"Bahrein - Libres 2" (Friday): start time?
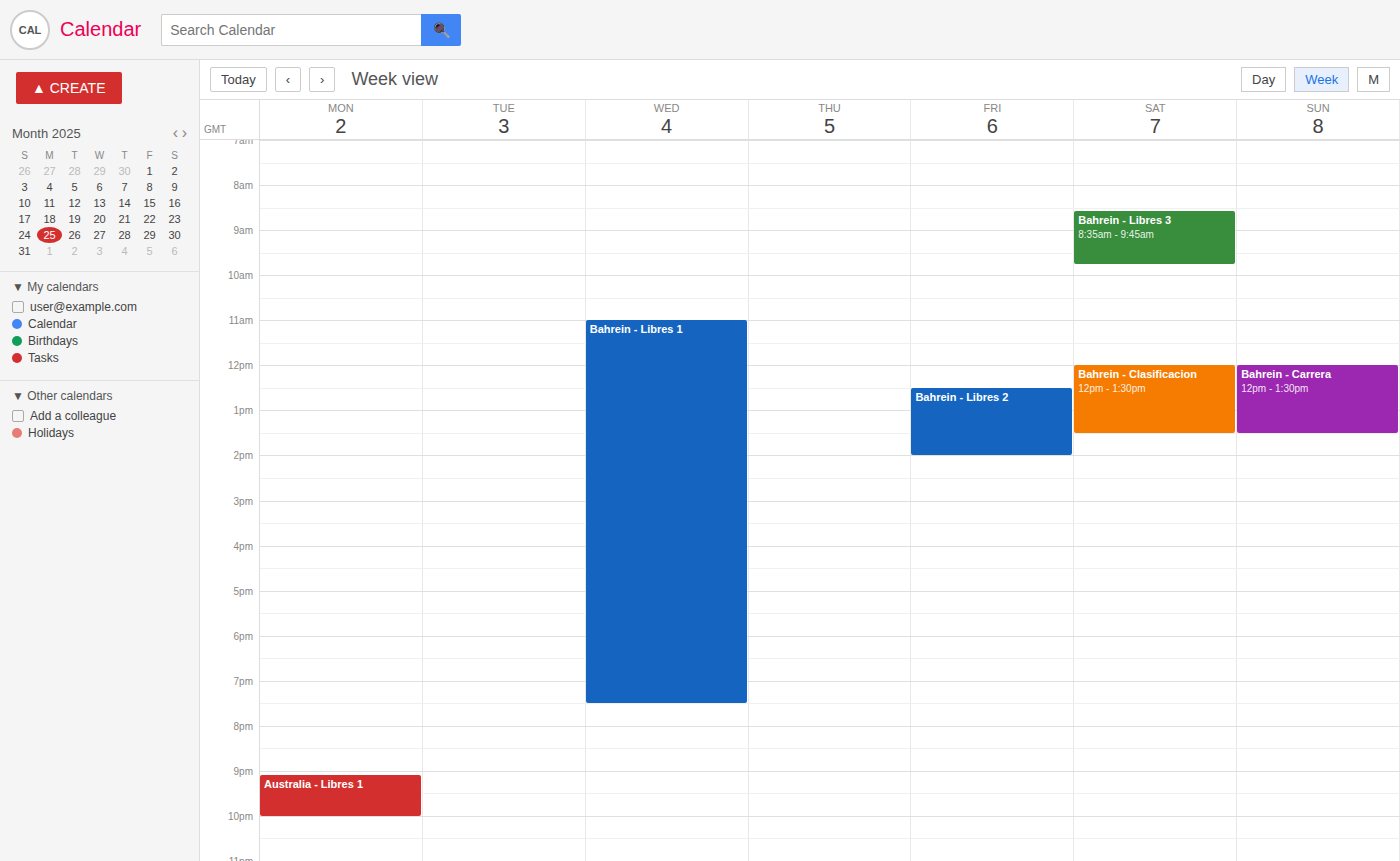
12:30